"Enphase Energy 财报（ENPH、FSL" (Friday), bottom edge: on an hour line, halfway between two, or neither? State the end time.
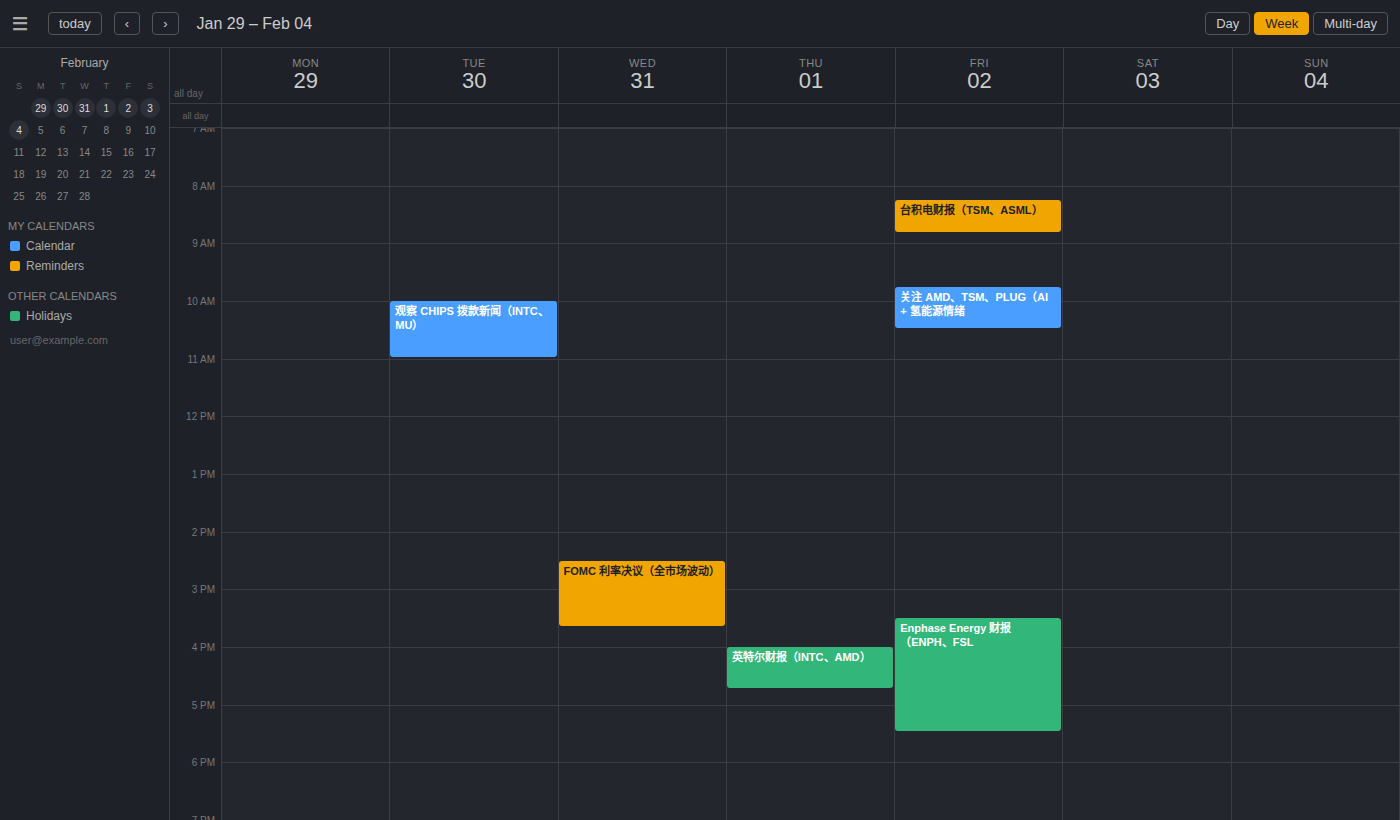
5:30 PM -- halfway between the 5 PM and 6 PM lines.